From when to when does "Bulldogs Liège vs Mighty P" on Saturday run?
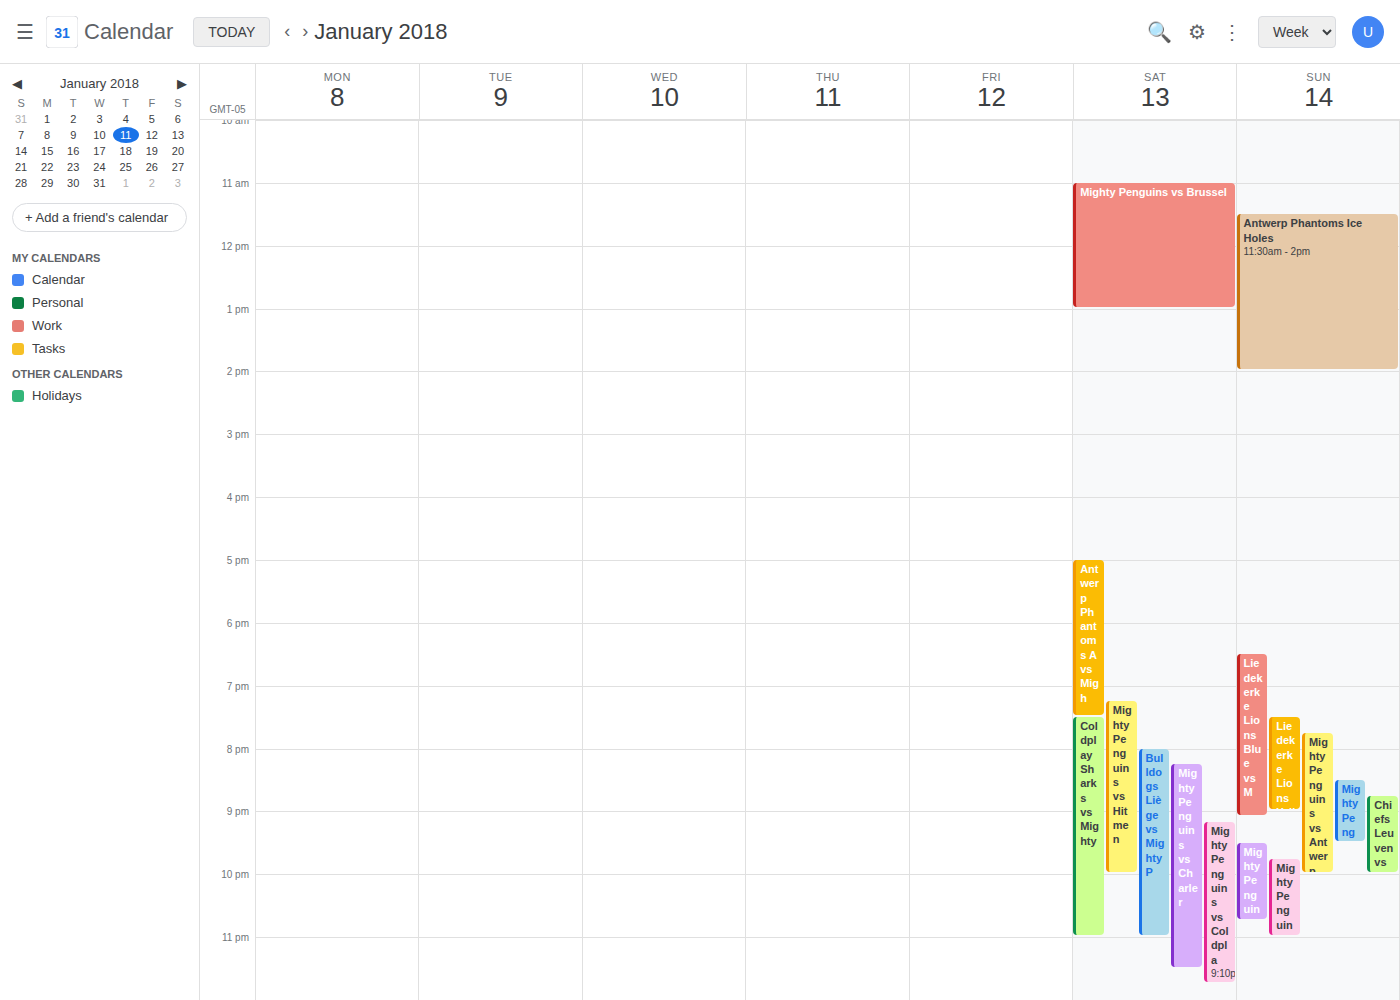
8:00 PM to 11:00 PM